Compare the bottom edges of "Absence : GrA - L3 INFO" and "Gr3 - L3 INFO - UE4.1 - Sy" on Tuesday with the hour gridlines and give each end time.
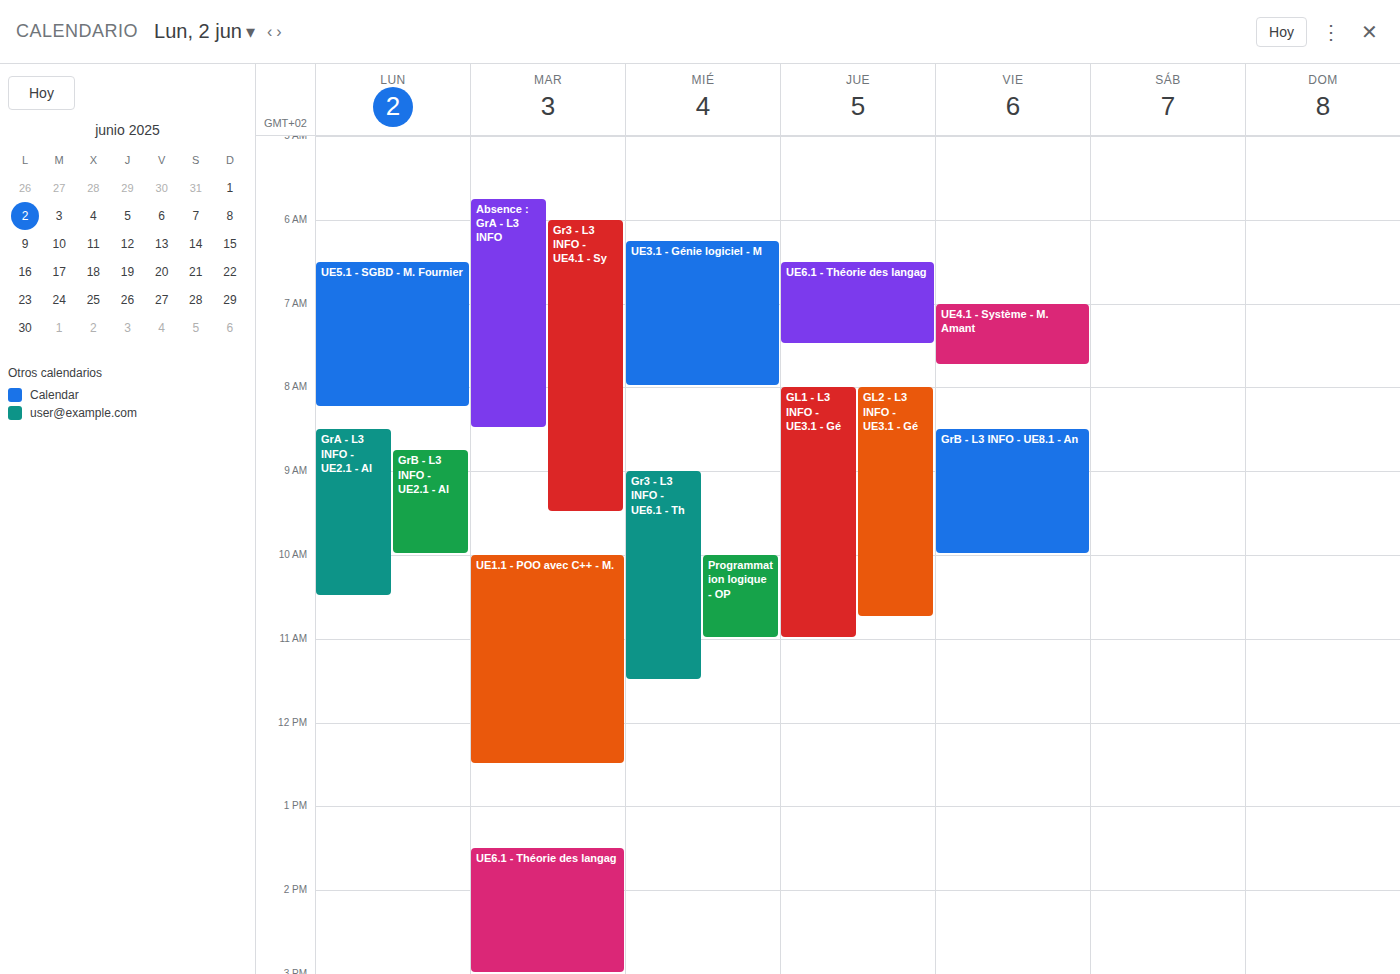
"Absence : GrA - L3 INFO": 8:30 AM, halfway between the 8 AM and 9 AM lines. "Gr3 - L3 INFO - UE4.1 - Sy": 9:30 AM, halfway between the 9 AM and 10 AM lines.